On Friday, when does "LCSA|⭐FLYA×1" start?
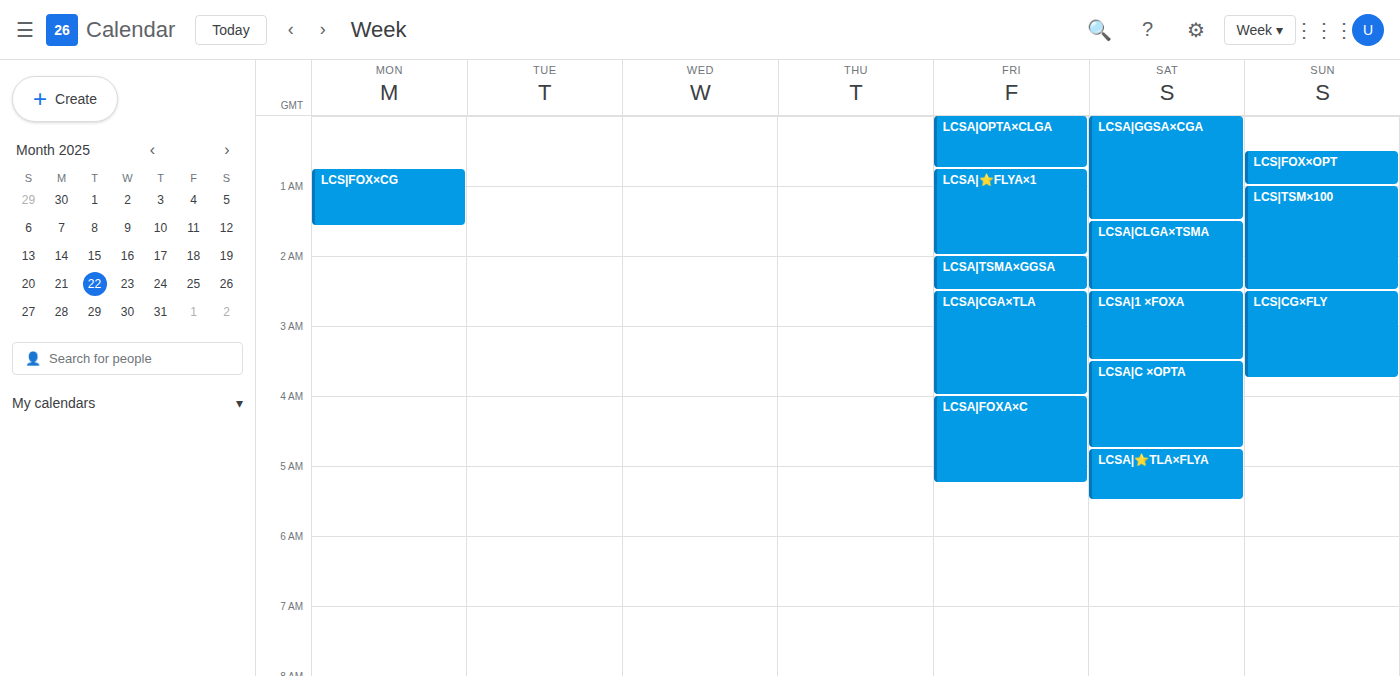
12:45 AM